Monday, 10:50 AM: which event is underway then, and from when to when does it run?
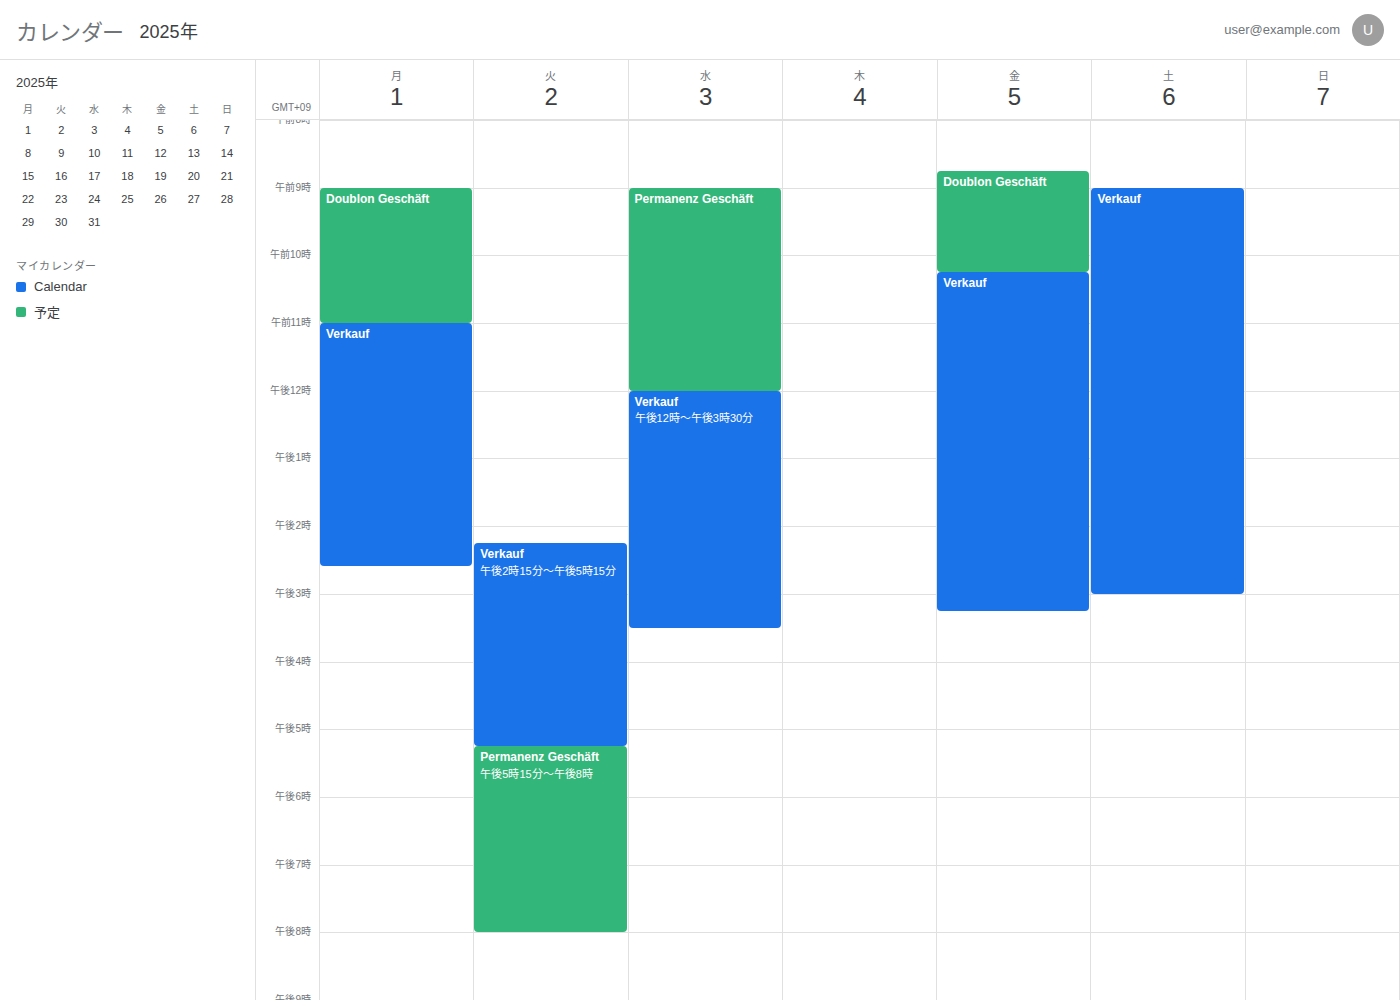
"Doublon Geschäft", 9:00 AM to 11:00 AM